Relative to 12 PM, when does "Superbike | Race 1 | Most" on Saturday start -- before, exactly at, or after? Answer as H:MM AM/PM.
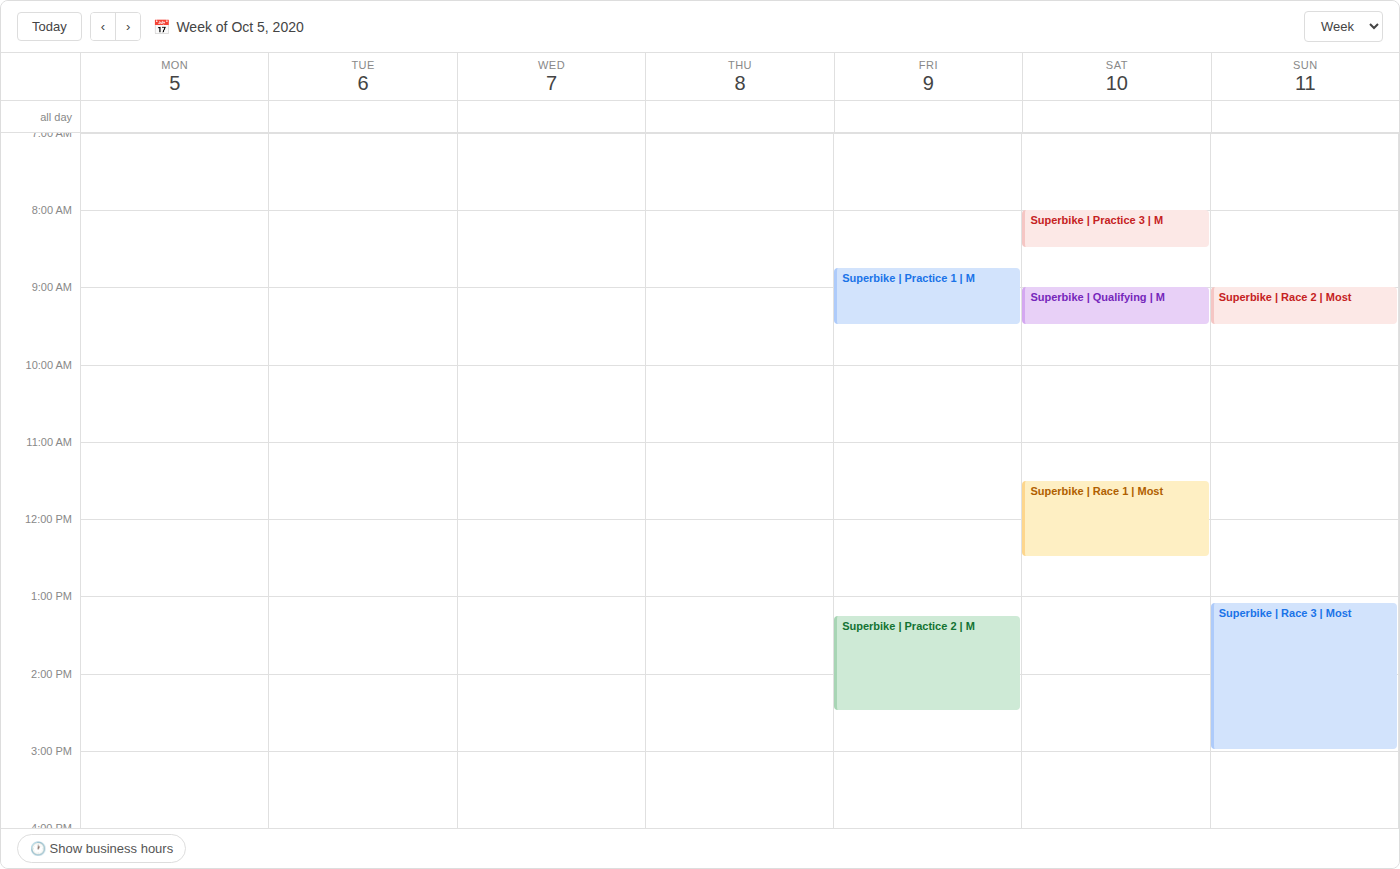
11:30 AM -- before 12 PM, 30 minutes above the 12 PM line.